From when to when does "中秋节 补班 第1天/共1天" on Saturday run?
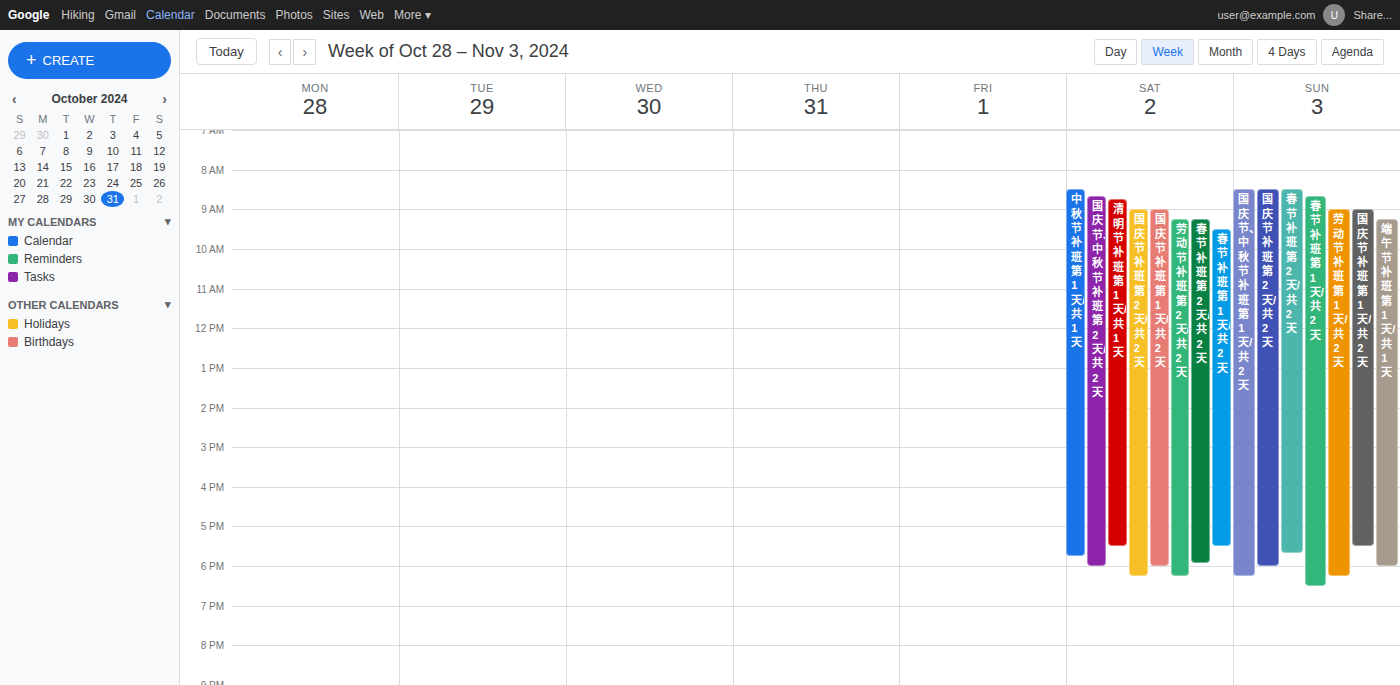
8:30 AM to 5:45 PM